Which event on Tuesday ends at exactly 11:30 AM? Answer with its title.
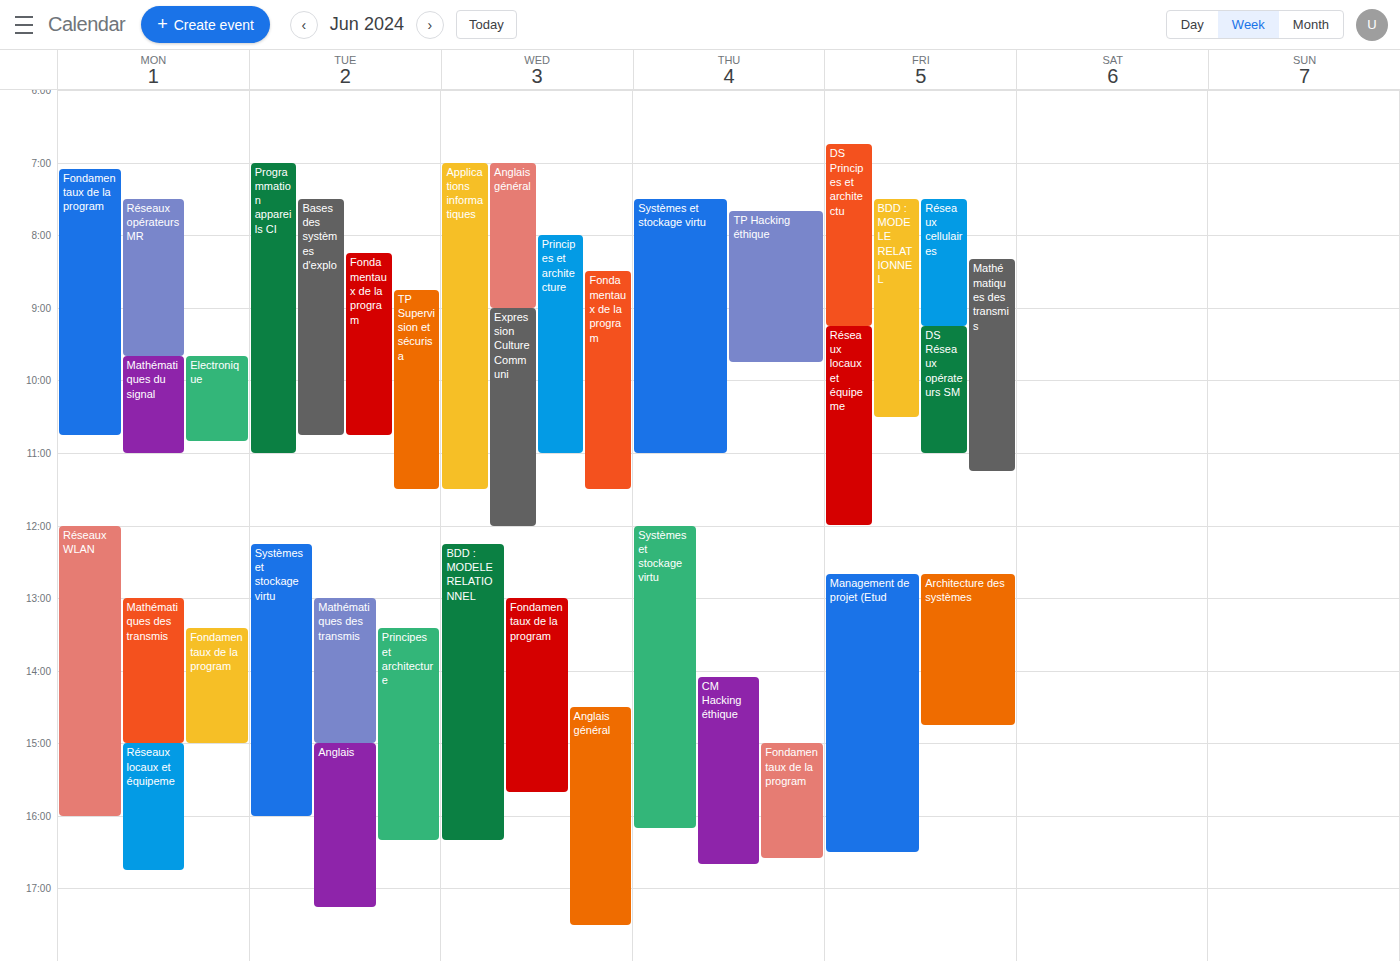
"TP Supervision et sécurisa"